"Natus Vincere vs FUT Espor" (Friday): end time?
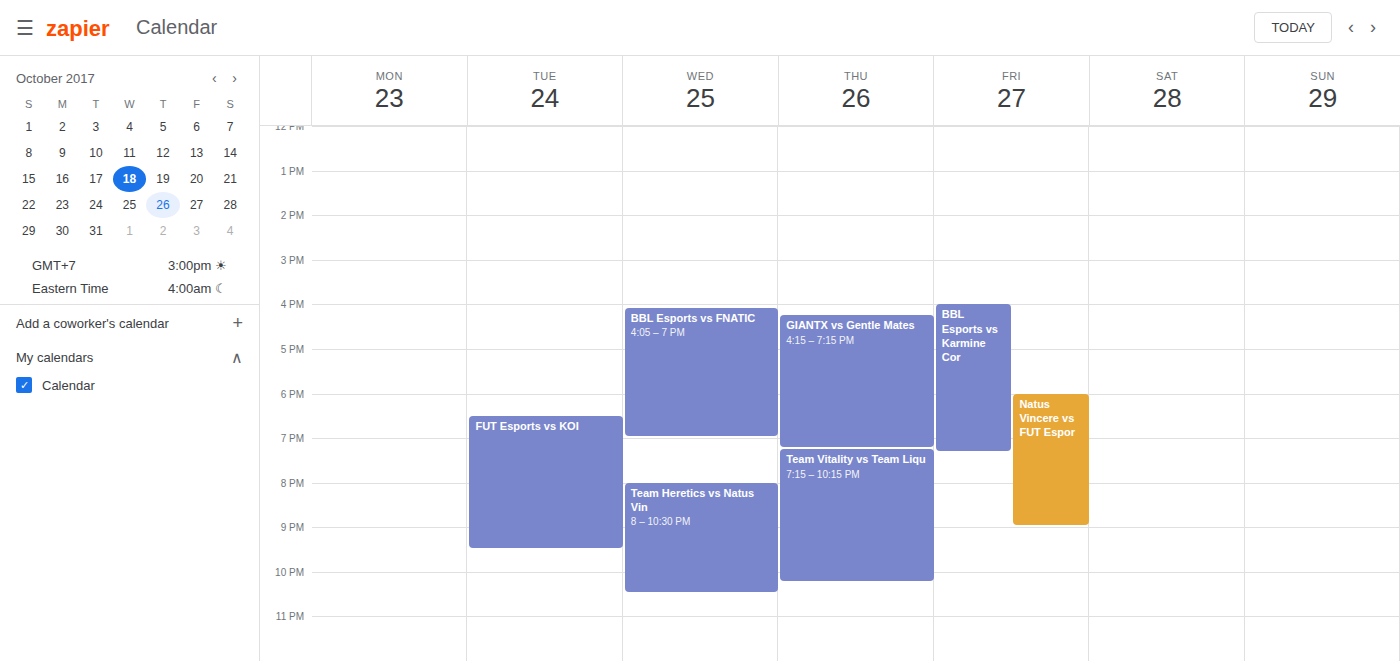
9:00 PM